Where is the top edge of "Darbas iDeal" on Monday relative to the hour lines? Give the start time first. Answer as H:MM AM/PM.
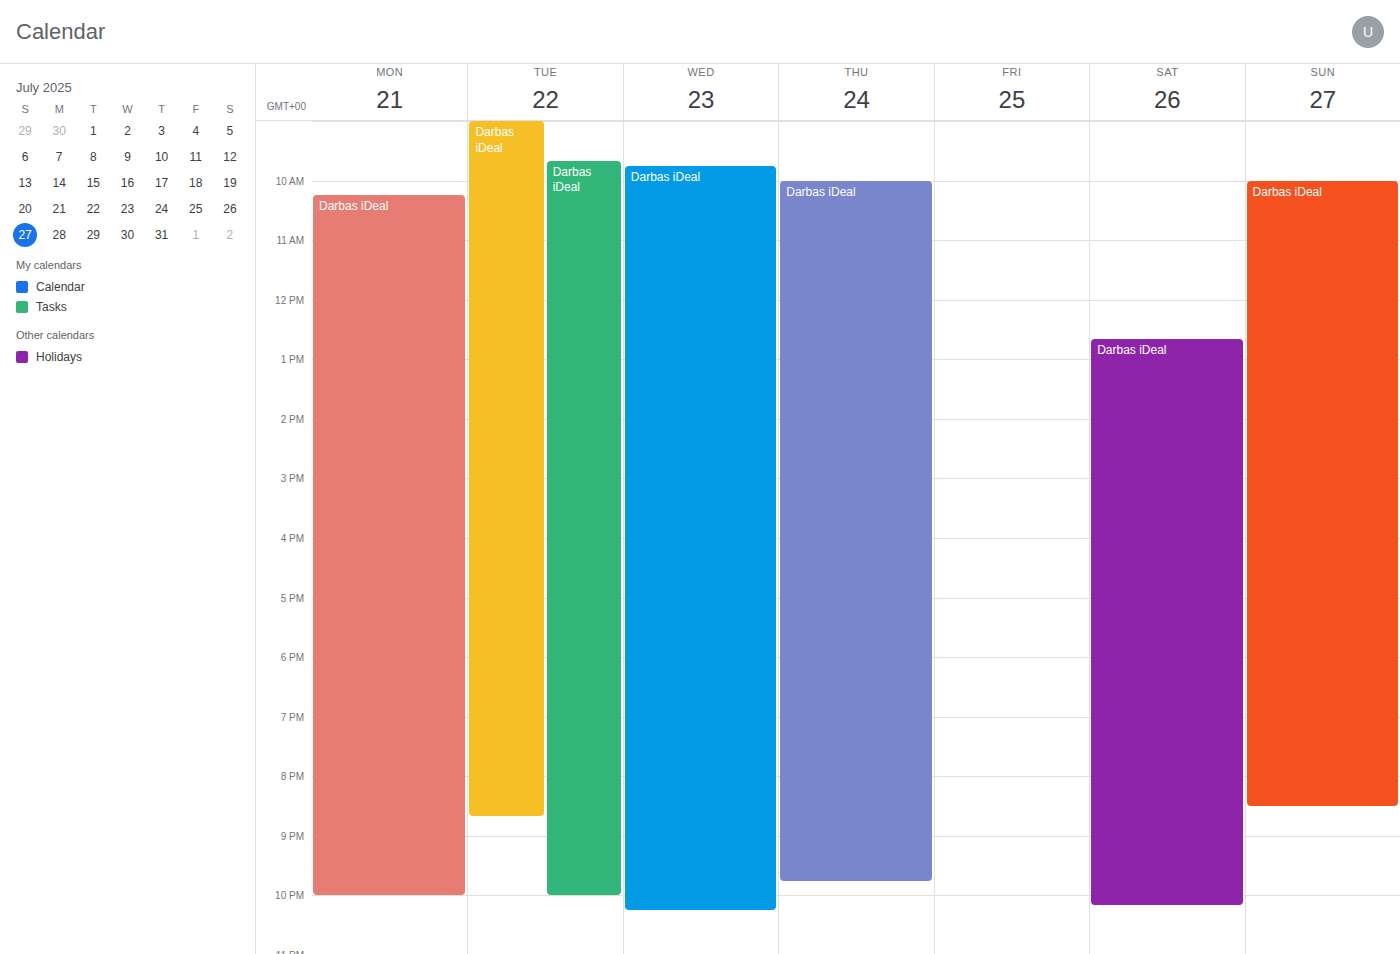
10:15 AM -- neither: a quarter of the way from the 10 AM line to the 11 AM line.